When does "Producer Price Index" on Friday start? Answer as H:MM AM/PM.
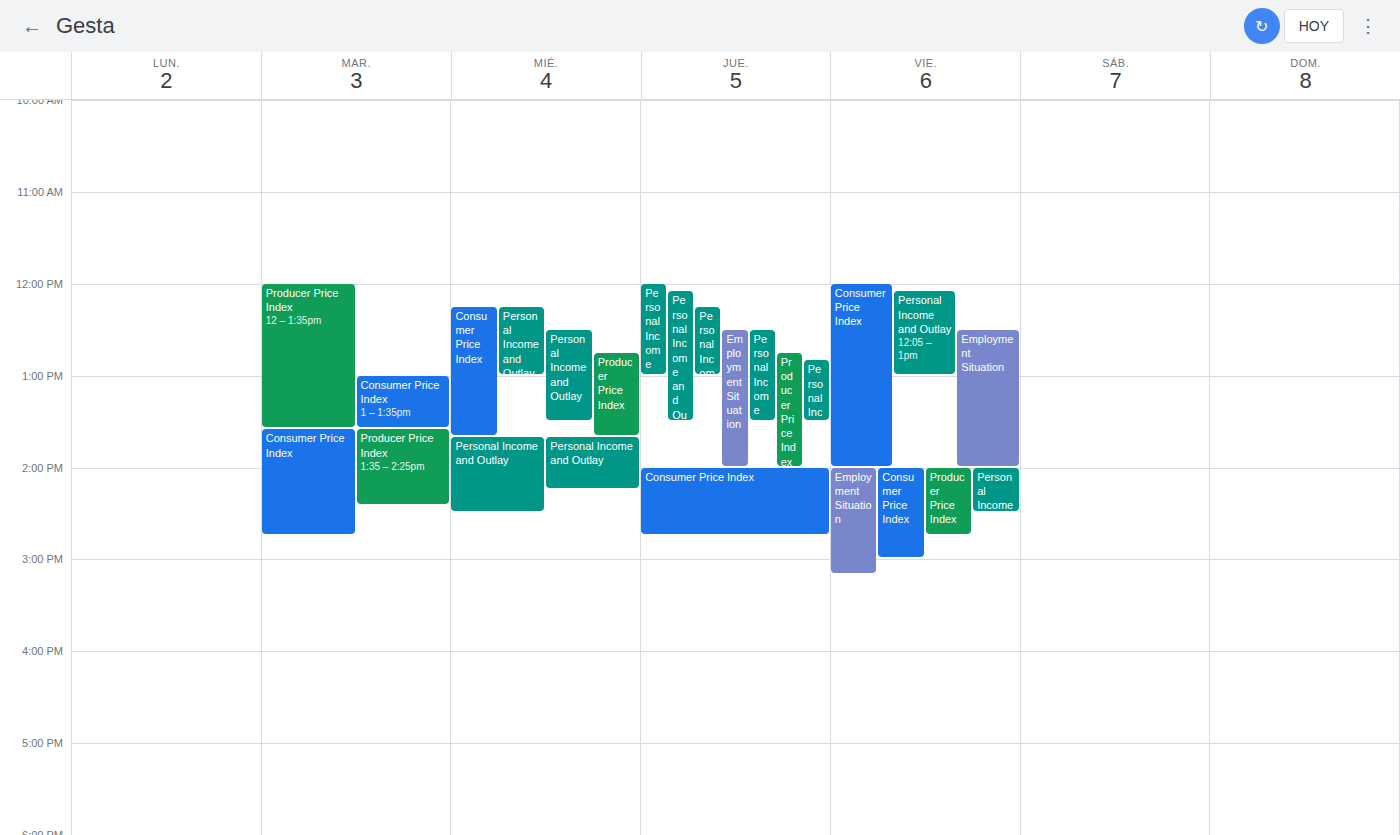
2:00 PM